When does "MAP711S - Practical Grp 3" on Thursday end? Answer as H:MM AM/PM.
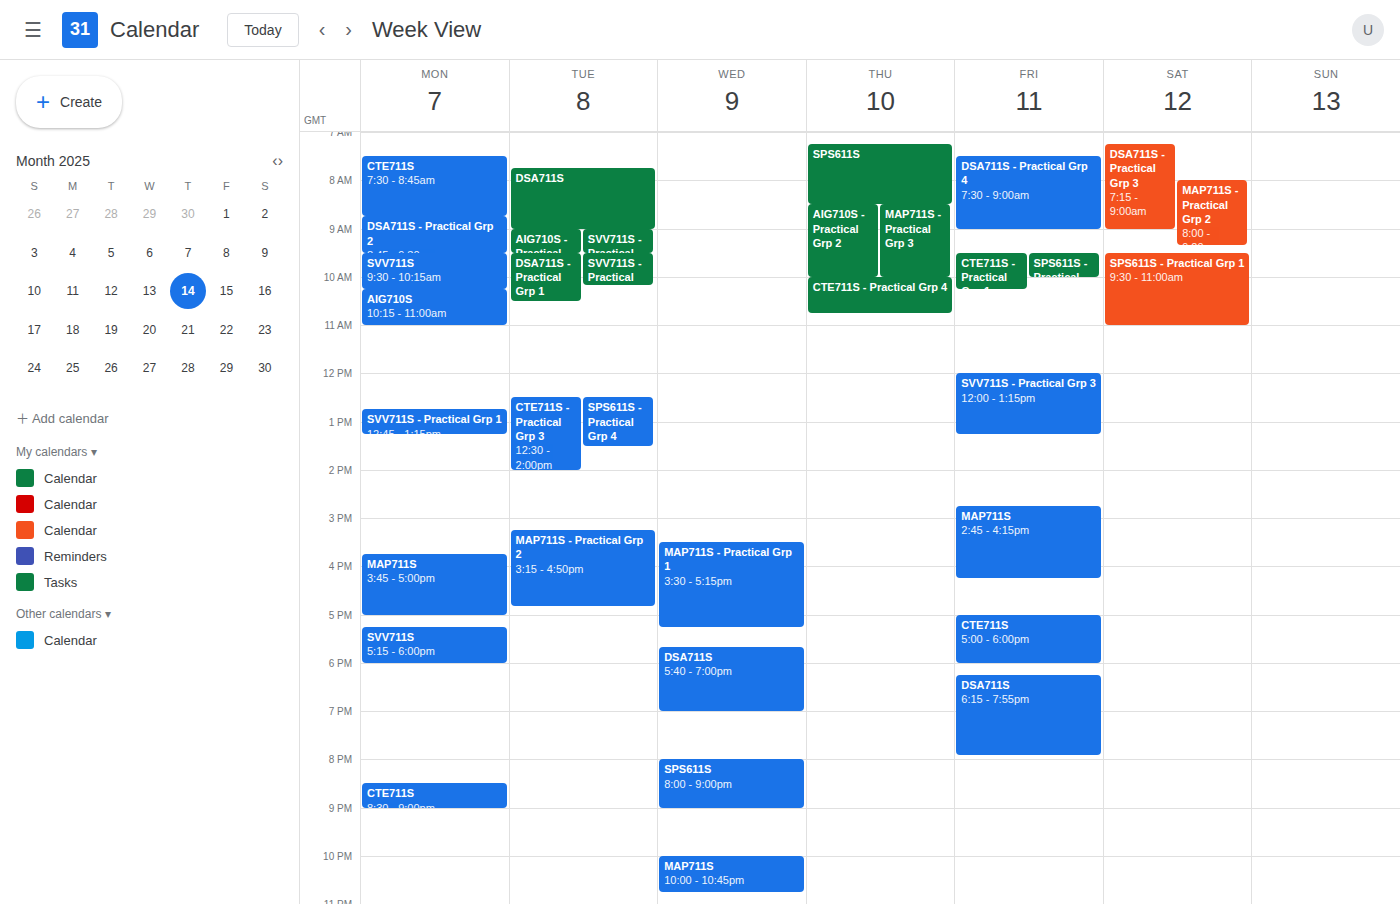
10:00 AM